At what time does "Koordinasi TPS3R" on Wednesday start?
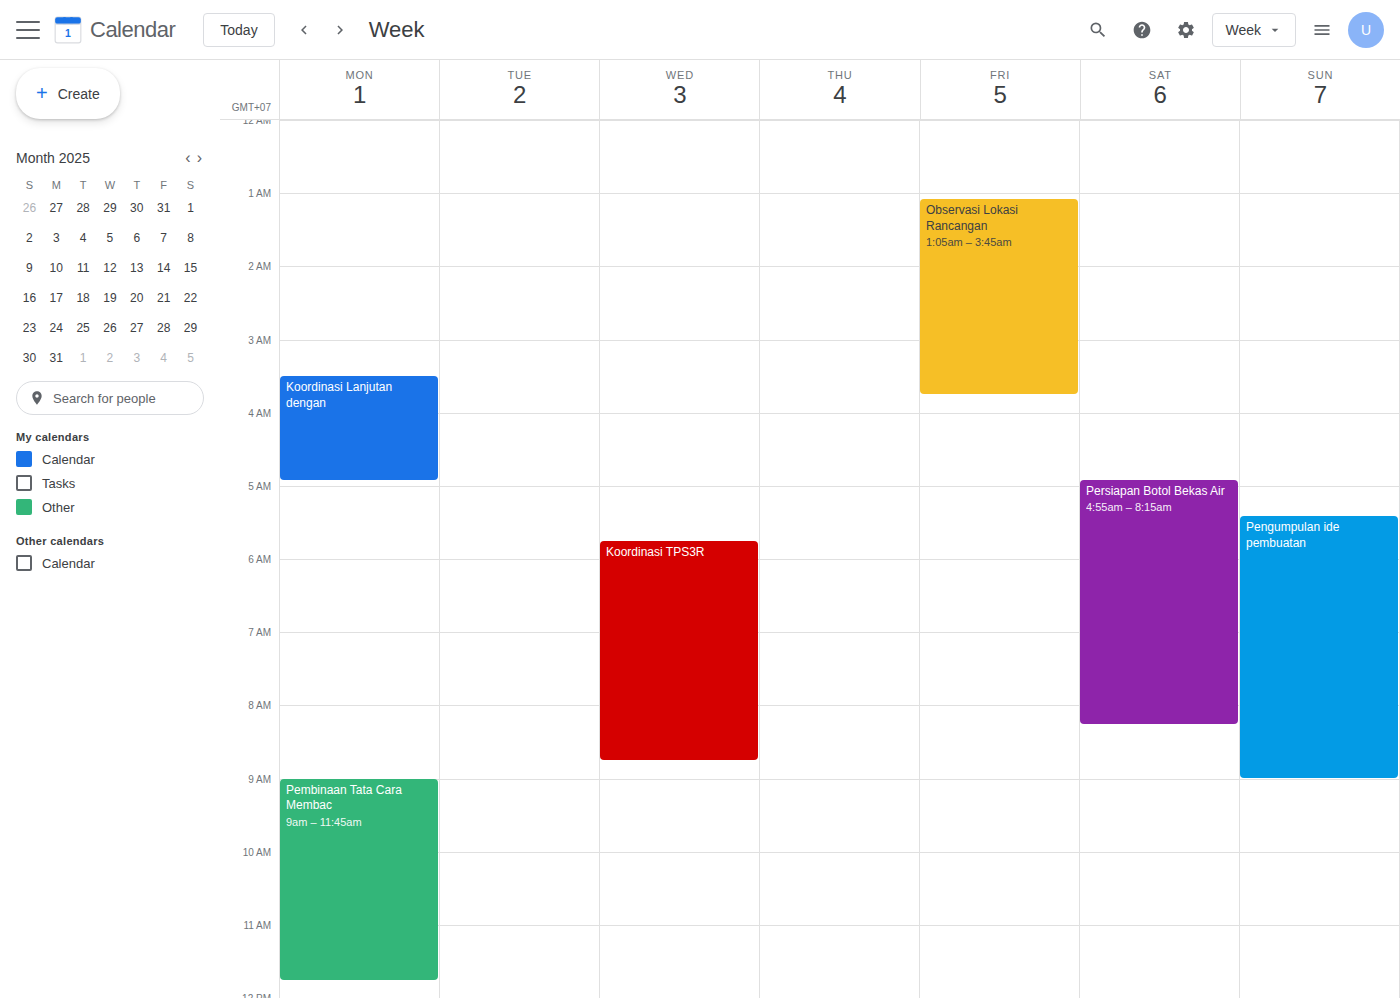
5:45 AM